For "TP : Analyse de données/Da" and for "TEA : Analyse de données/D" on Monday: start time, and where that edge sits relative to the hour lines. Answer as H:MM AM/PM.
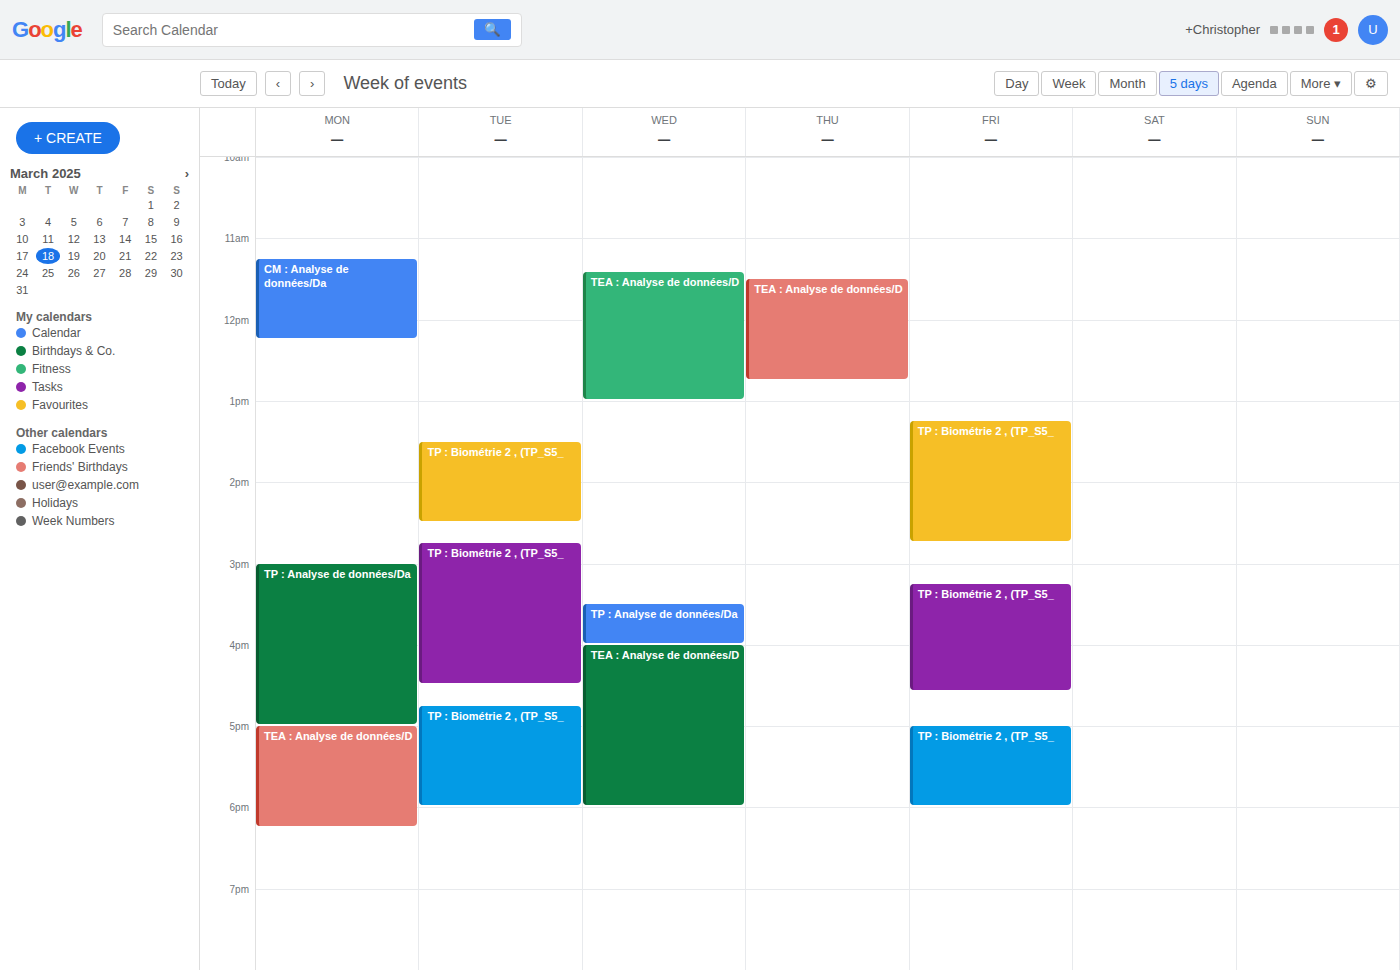
"TP : Analyse de données/Da": 3:00 PM, exactly on the 3 PM line. "TEA : Analyse de données/D": 5:00 PM, exactly on the 5 PM line.